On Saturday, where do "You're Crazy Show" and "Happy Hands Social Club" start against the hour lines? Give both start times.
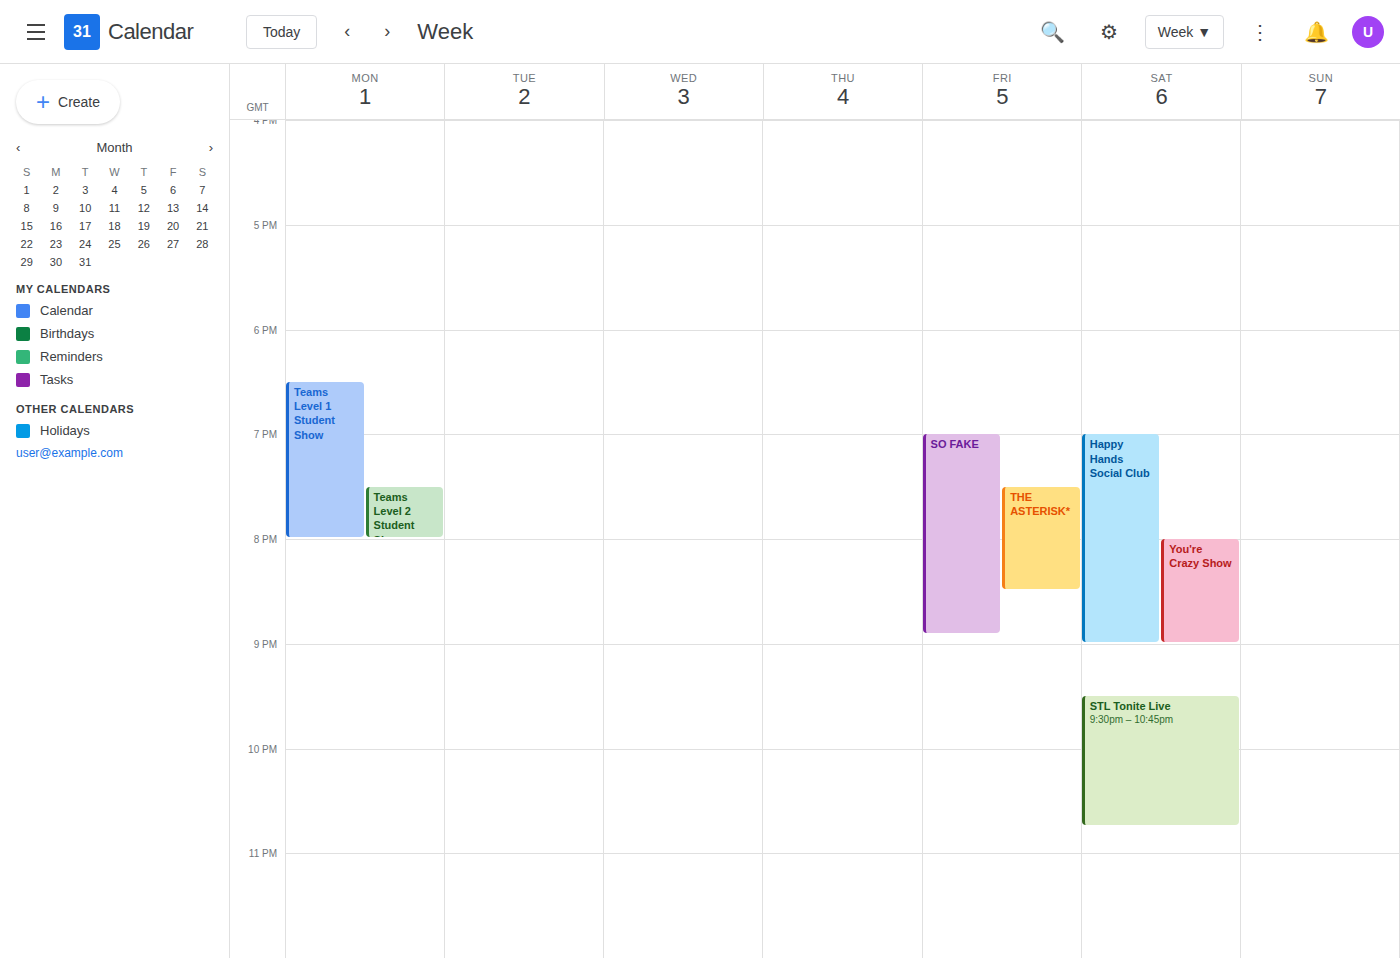
"You're Crazy Show": 8:00 PM, exactly on the 8 PM line. "Happy Hands Social Club": 7:00 PM, exactly on the 7 PM line.